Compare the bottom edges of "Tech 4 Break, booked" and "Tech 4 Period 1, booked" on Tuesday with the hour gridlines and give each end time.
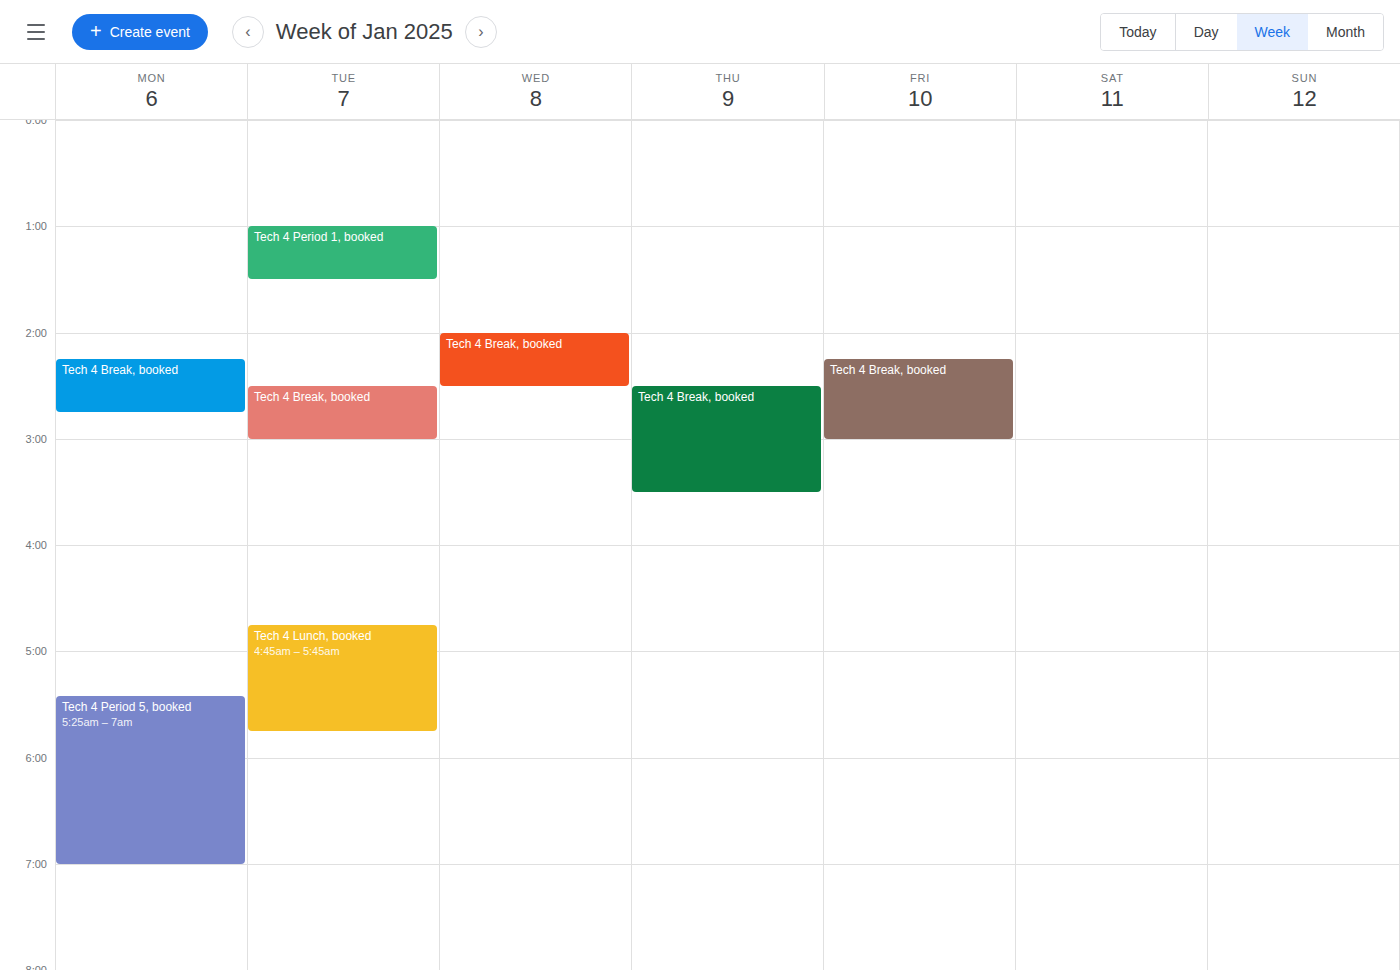
"Tech 4 Break, booked": 3:00 AM, exactly on the 3 AM line. "Tech 4 Period 1, booked": 1:30 AM, halfway between the 1 AM and 2 AM lines.